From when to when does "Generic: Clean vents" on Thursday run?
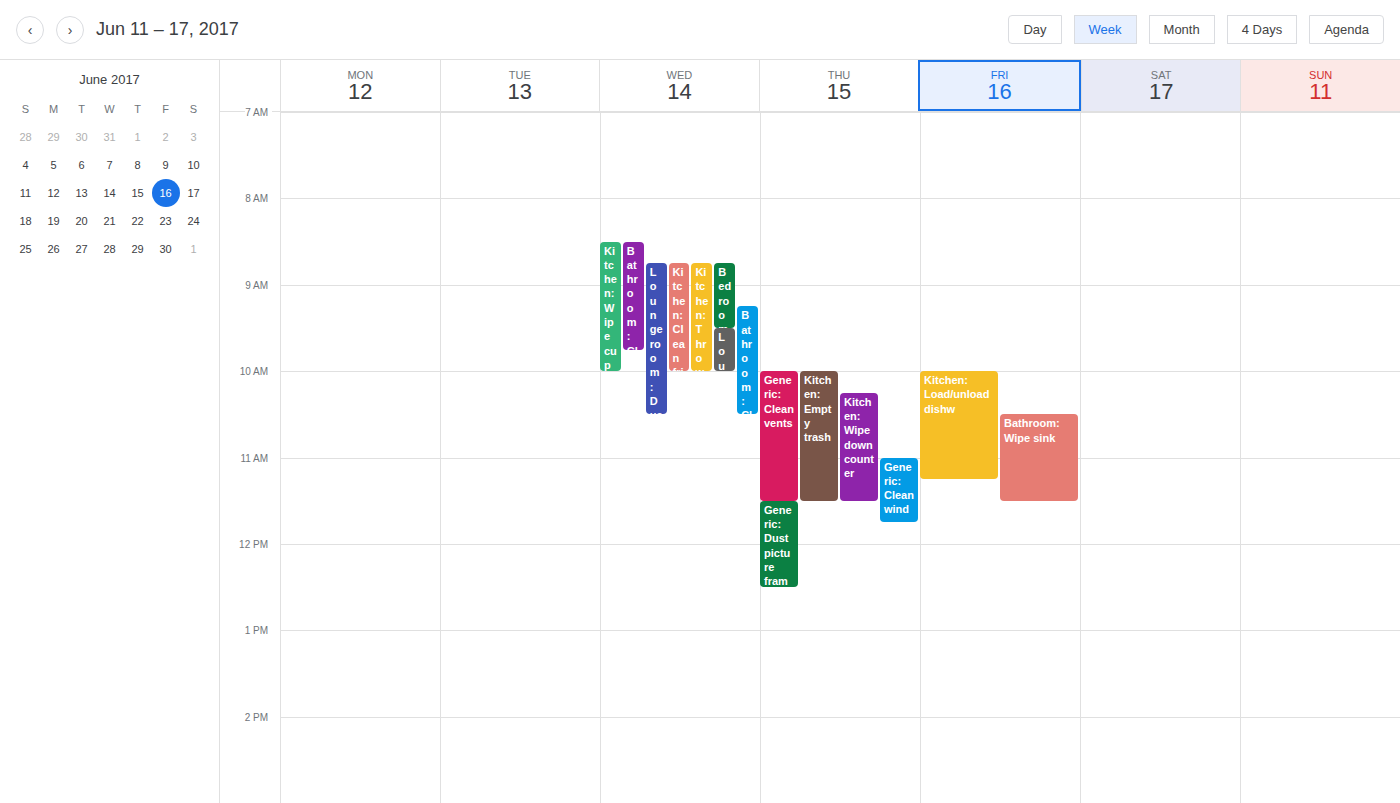
10:00 AM to 11:30 AM